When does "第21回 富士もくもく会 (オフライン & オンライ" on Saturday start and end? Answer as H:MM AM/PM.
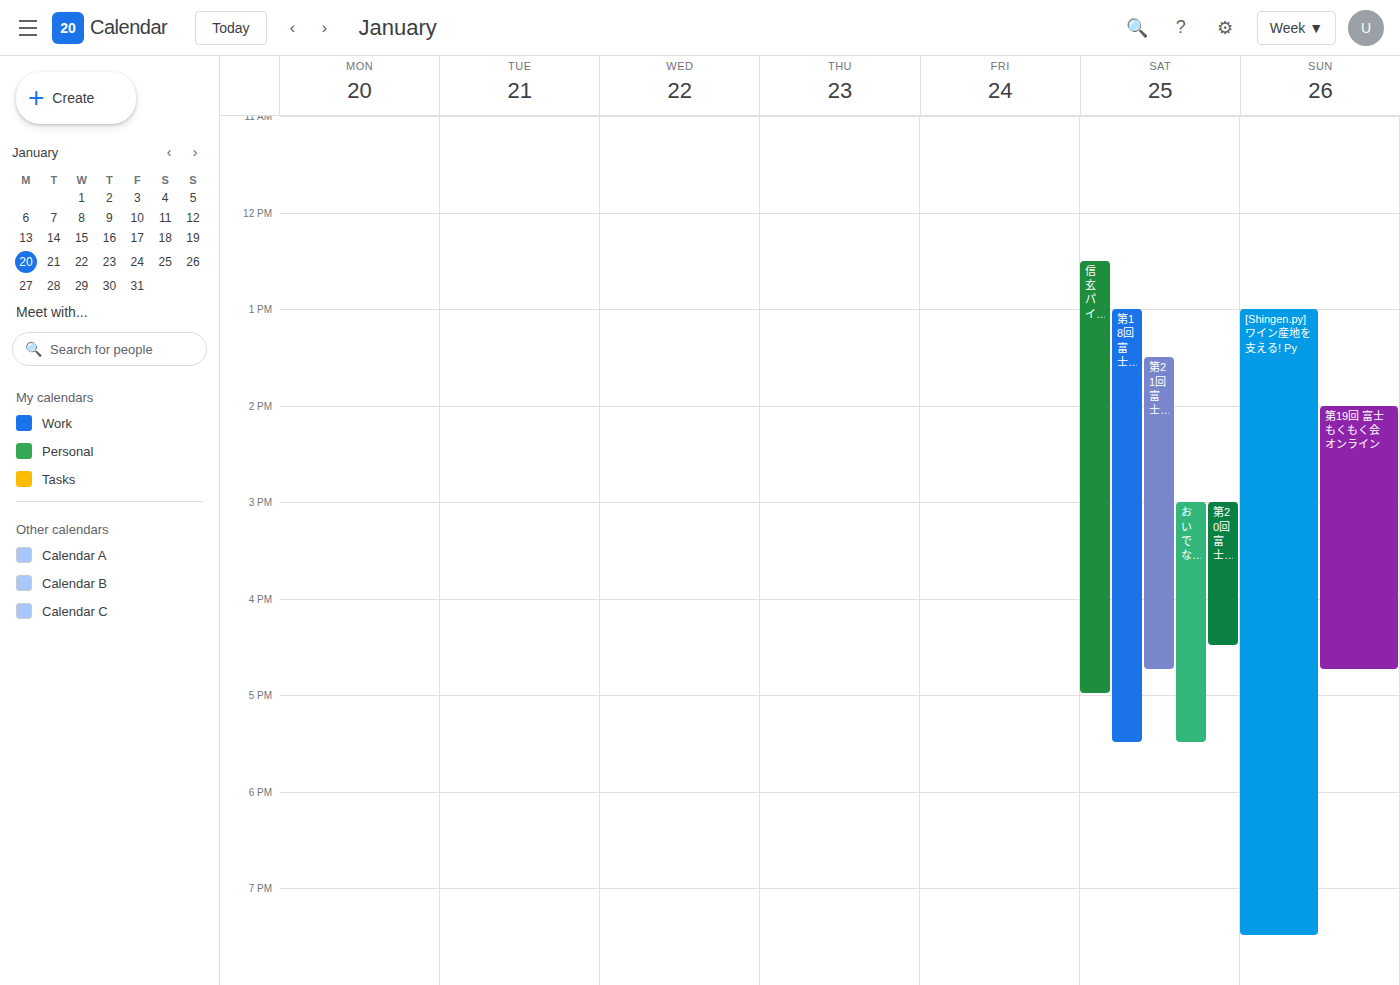
1:30 PM to 4:45 PM